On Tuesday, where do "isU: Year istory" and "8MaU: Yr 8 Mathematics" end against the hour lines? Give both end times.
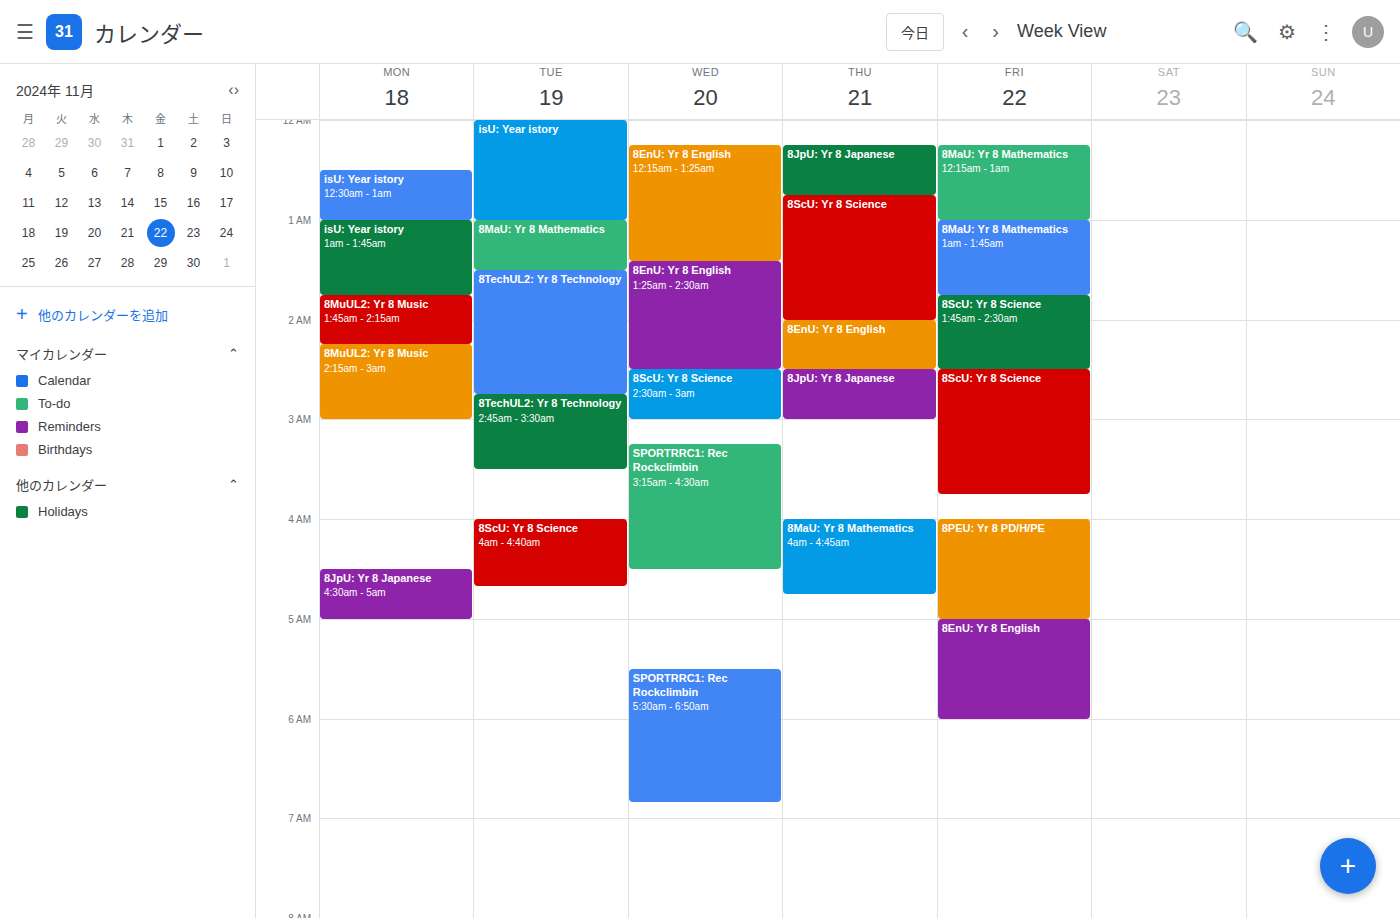
"isU: Year istory": 1:00 AM, exactly on the 1 AM line. "8MaU: Yr 8 Mathematics": 1:30 AM, halfway between the 1 AM and 2 AM lines.